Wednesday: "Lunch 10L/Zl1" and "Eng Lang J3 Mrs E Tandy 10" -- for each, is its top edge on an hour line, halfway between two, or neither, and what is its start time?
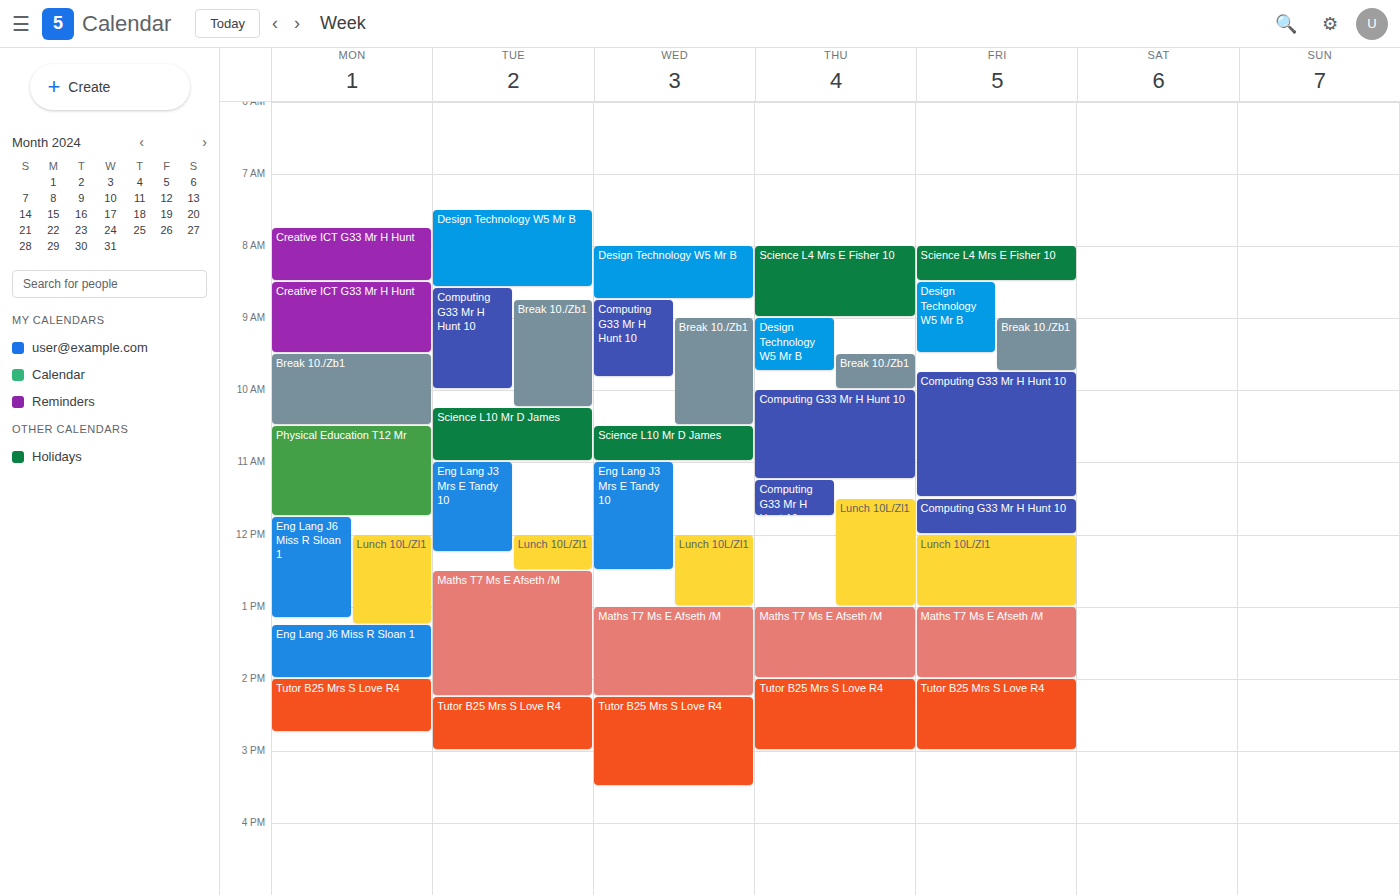
"Lunch 10L/Zl1": 12:00, exactly on the 12:00 line. "Eng Lang J3 Mrs E Tandy 10": 11:00, exactly on the 11:00 line.